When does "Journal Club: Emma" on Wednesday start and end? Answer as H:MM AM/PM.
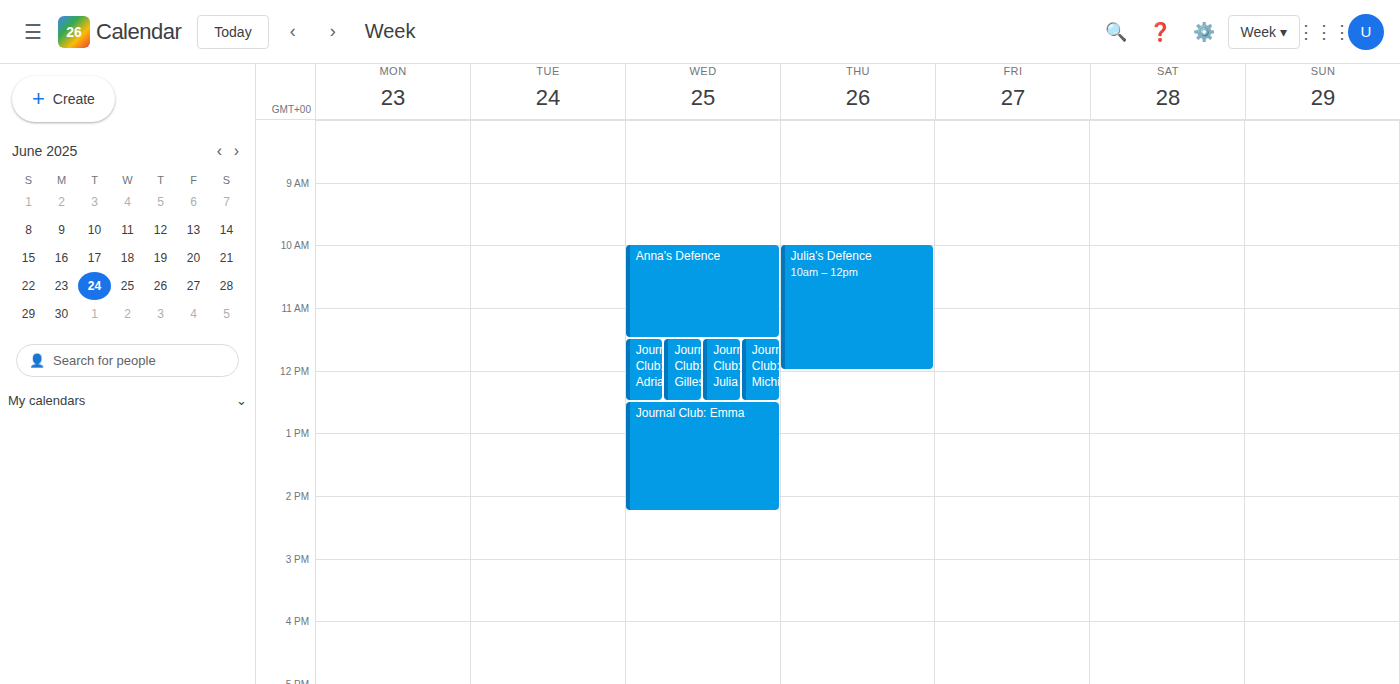
12:30 PM to 2:15 PM